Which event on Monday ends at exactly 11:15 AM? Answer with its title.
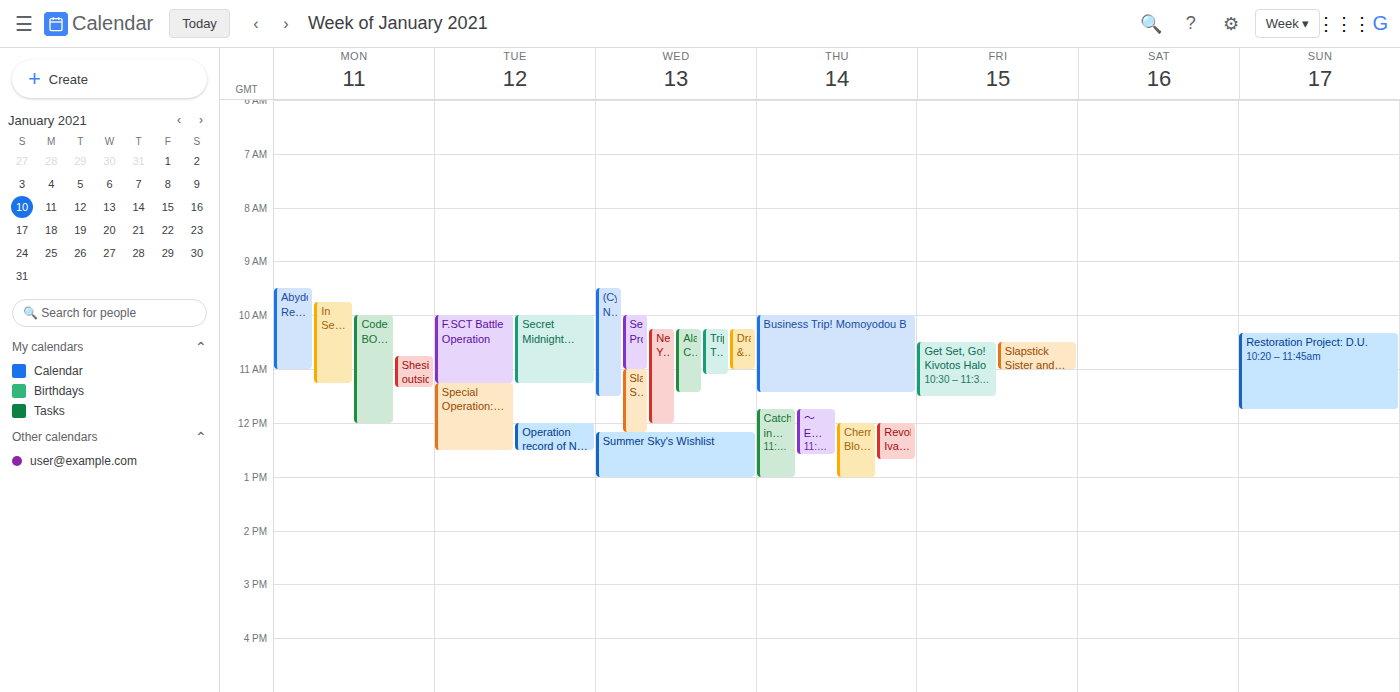
"In Search of a Hidden Heri"